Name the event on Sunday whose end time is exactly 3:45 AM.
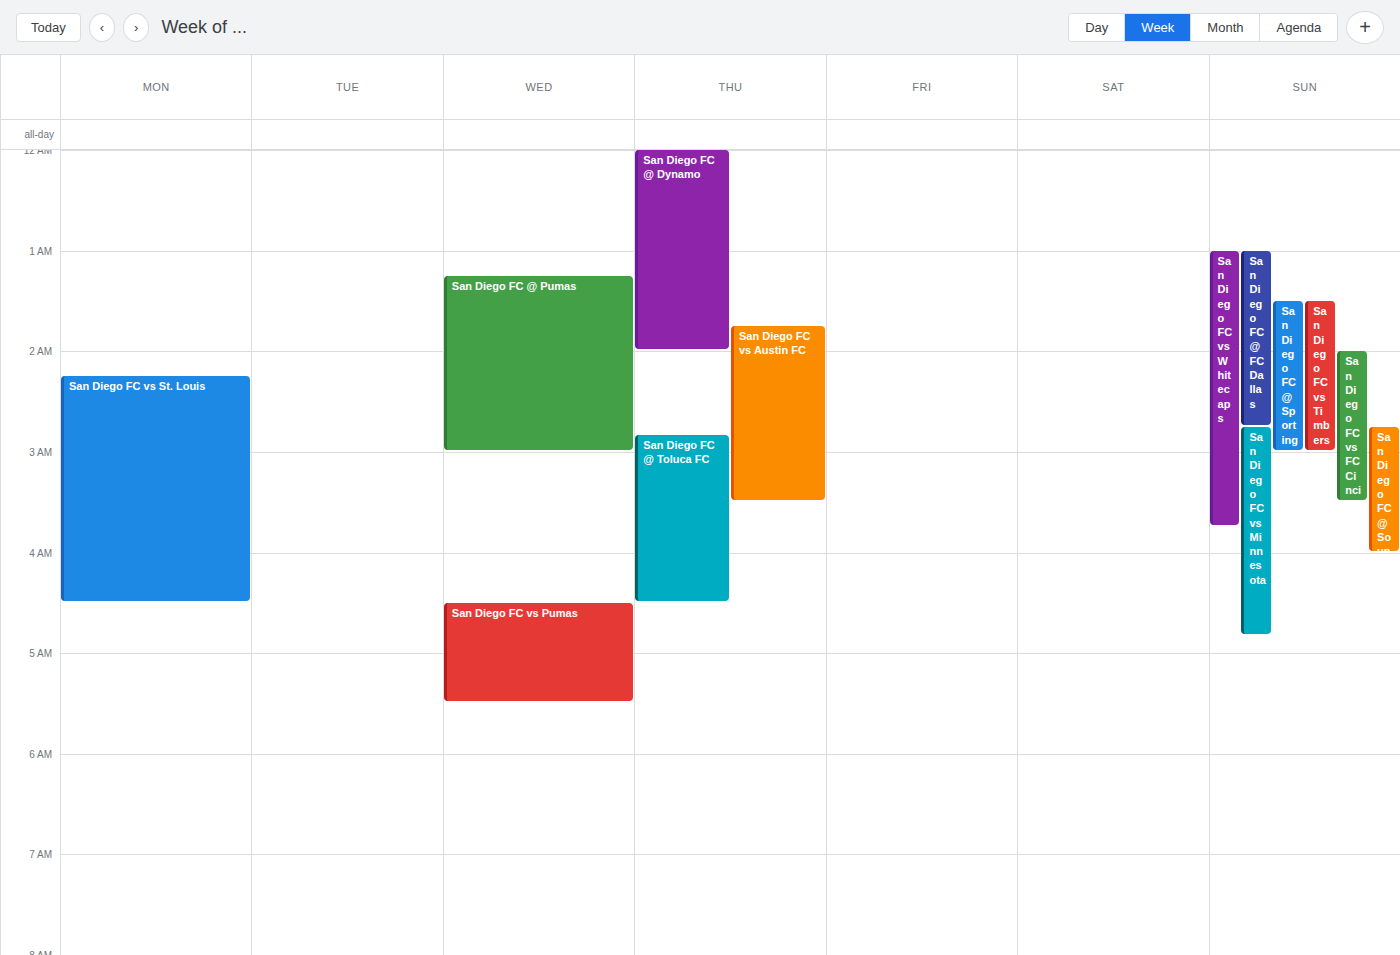
"San Diego FC vs Whitecaps"